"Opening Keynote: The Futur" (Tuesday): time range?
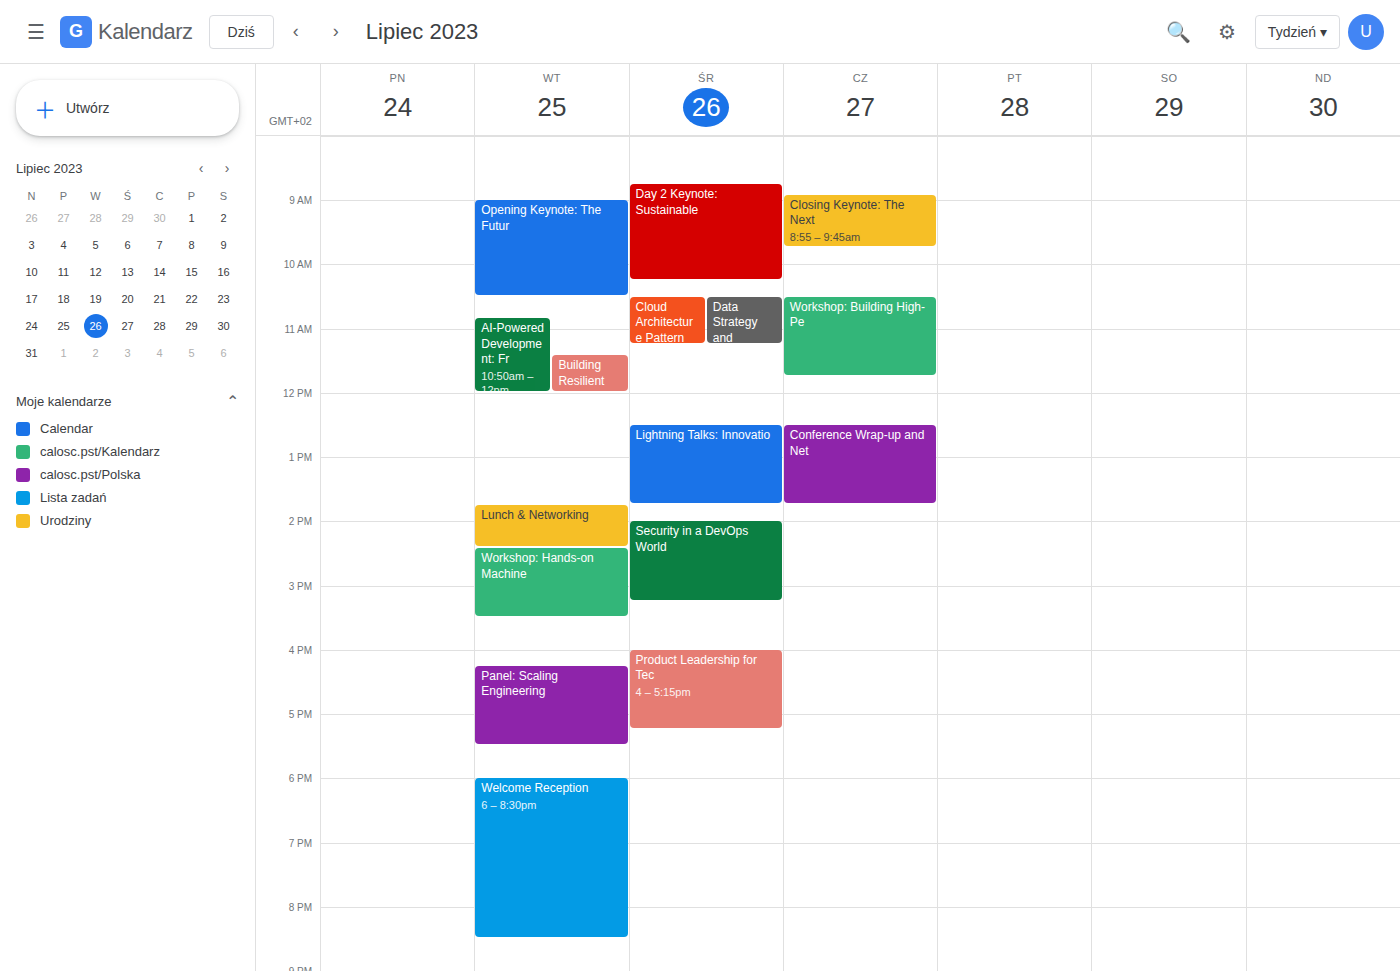
9:00 AM to 10:30 AM